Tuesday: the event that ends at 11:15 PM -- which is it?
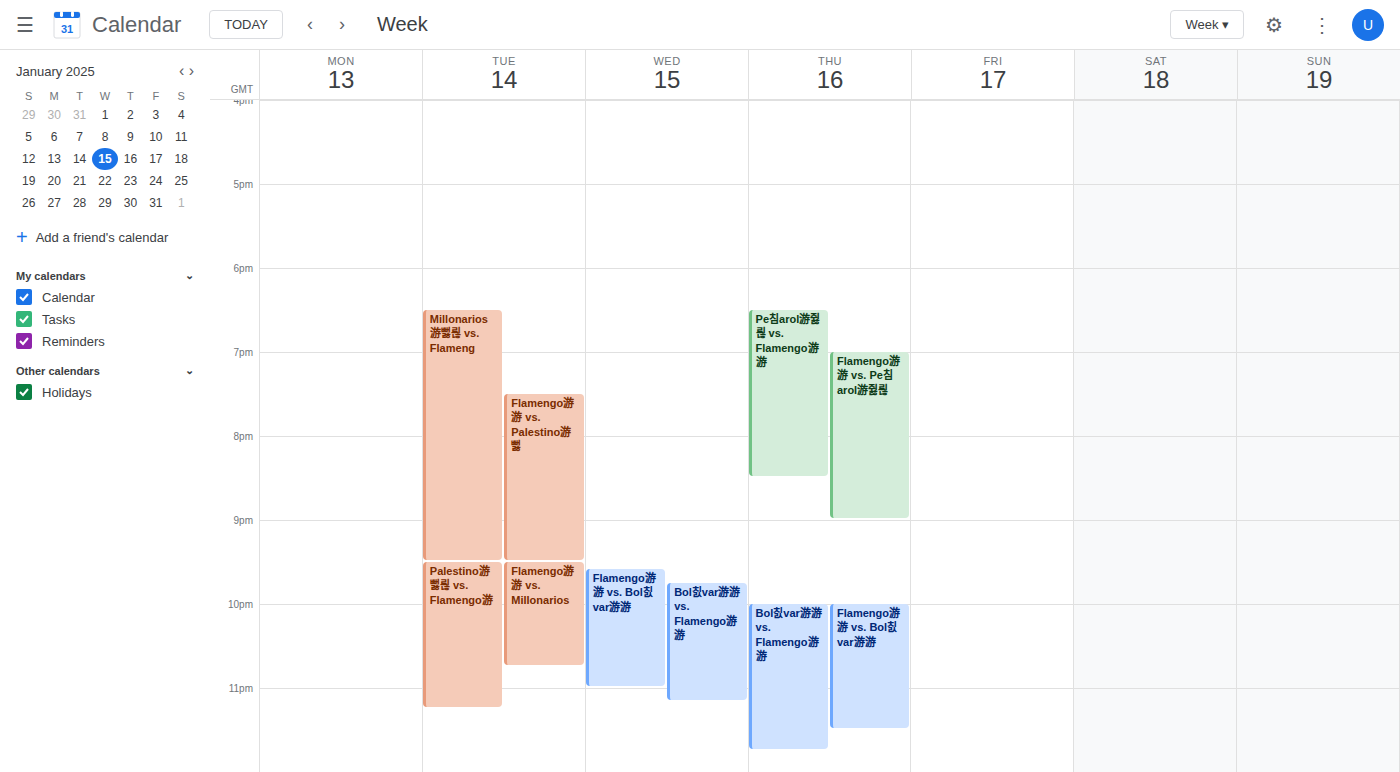
"Palestino游뻟릖 vs. Flamengo游"